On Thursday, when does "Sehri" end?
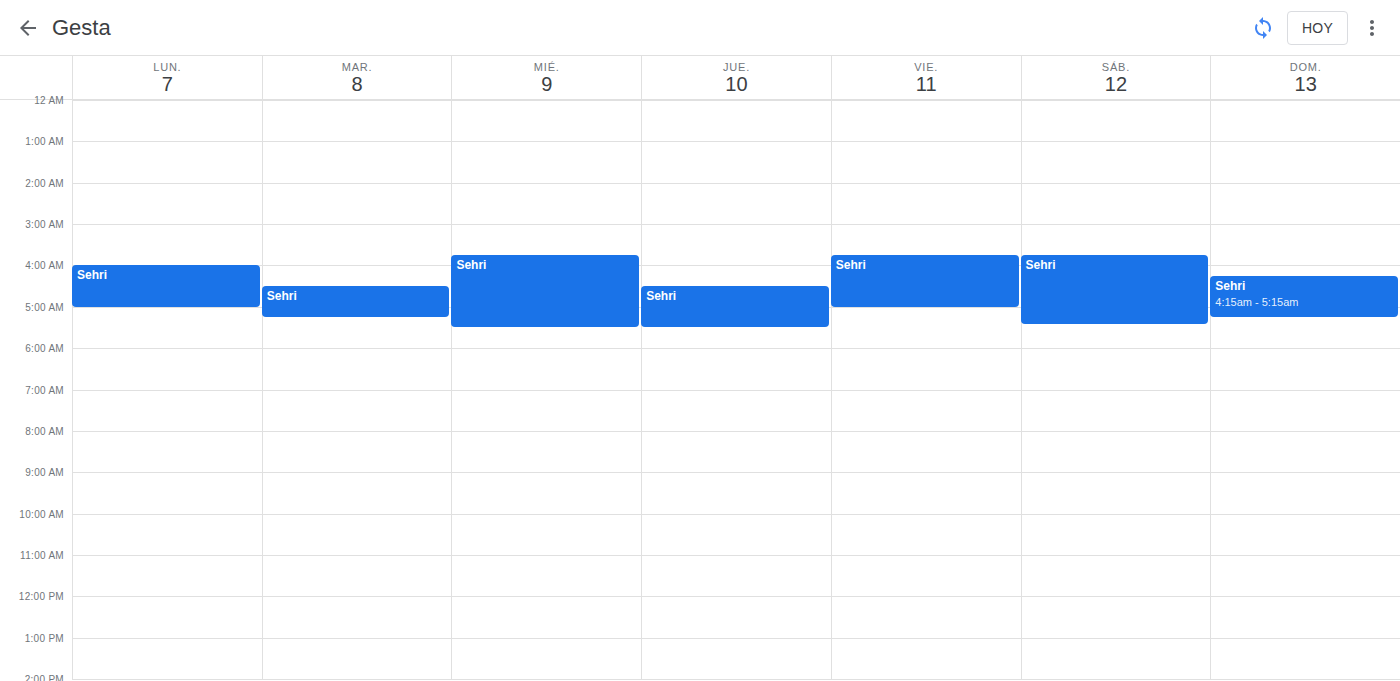
5:30 AM